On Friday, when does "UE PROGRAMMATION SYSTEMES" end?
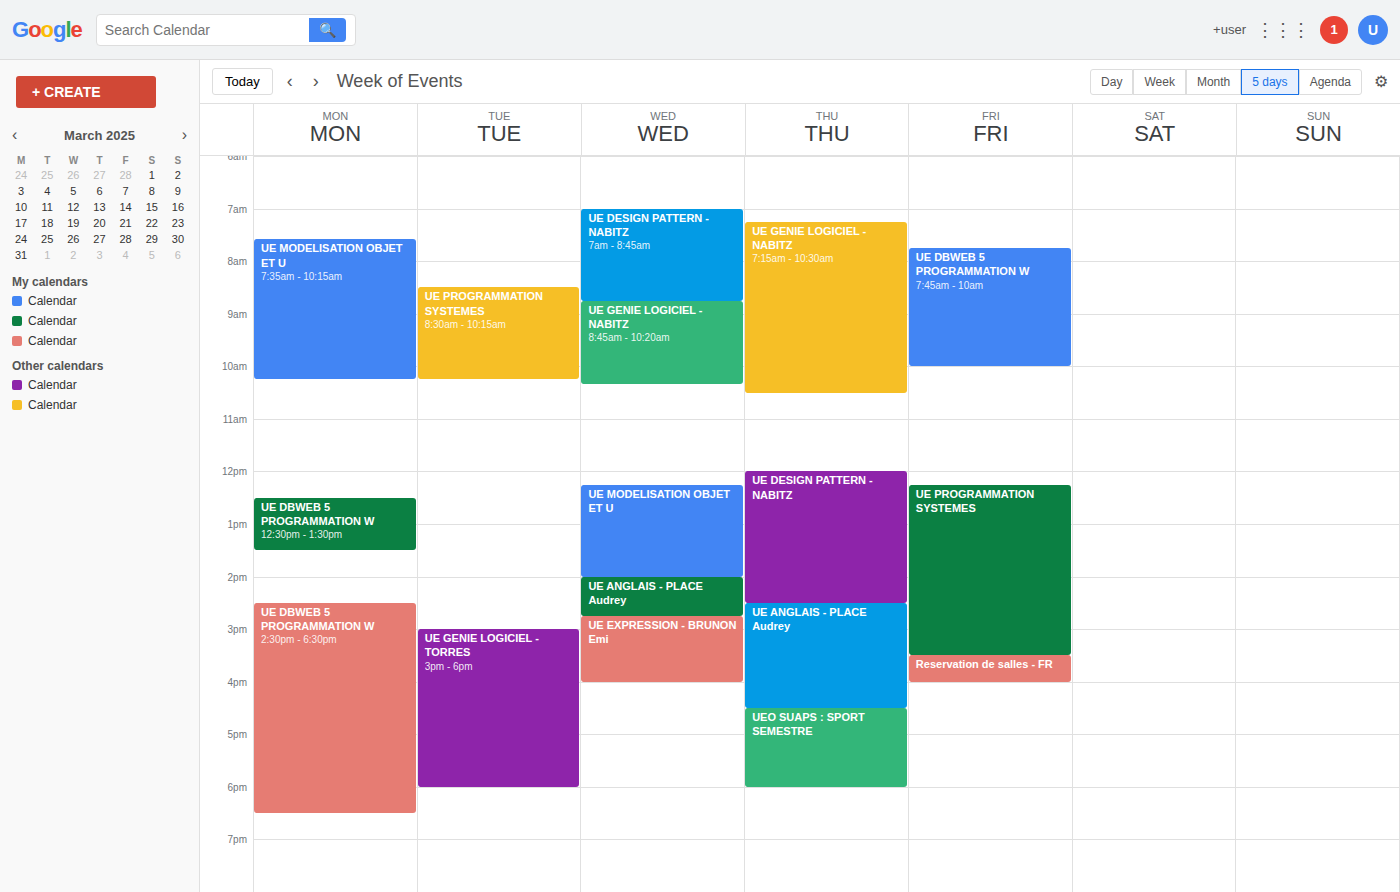
3:30 PM